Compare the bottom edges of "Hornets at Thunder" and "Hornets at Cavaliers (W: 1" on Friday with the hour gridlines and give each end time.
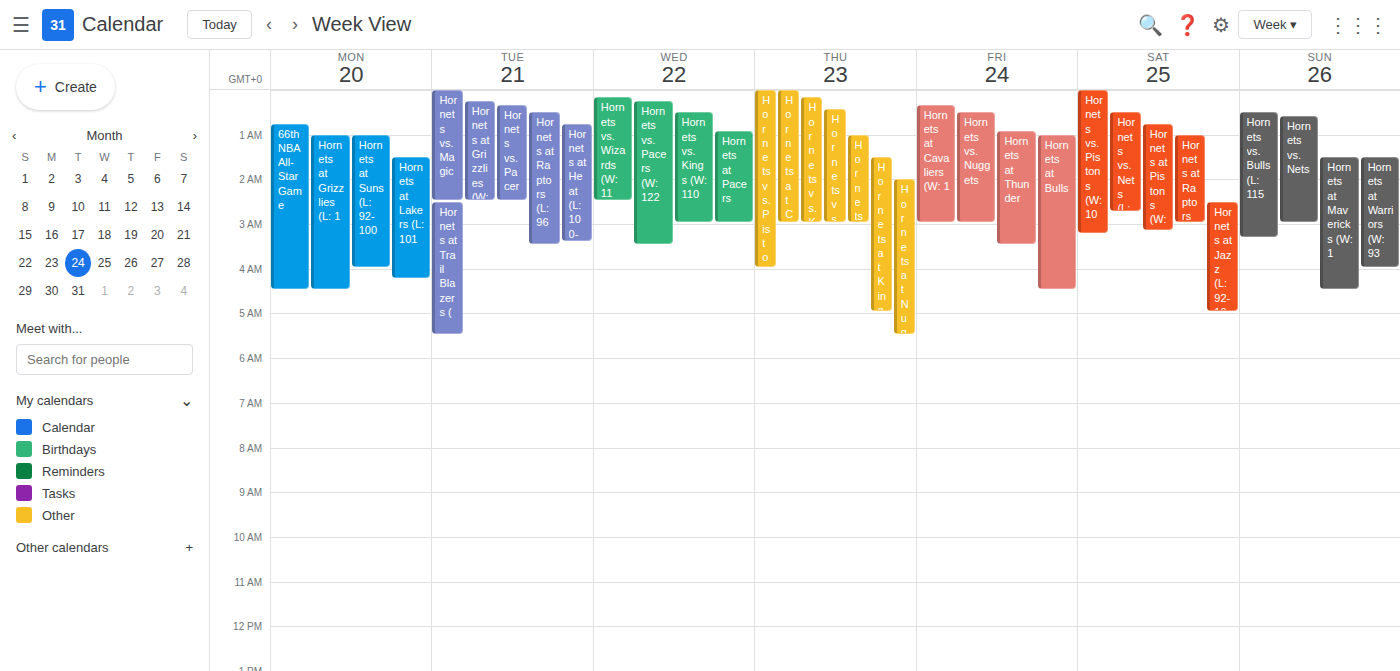
"Hornets at Thunder": 03:30, halfway between the 03:00 and 04:00 lines. "Hornets at Cavaliers (W: 1": 03:00, exactly on the 03:00 line.